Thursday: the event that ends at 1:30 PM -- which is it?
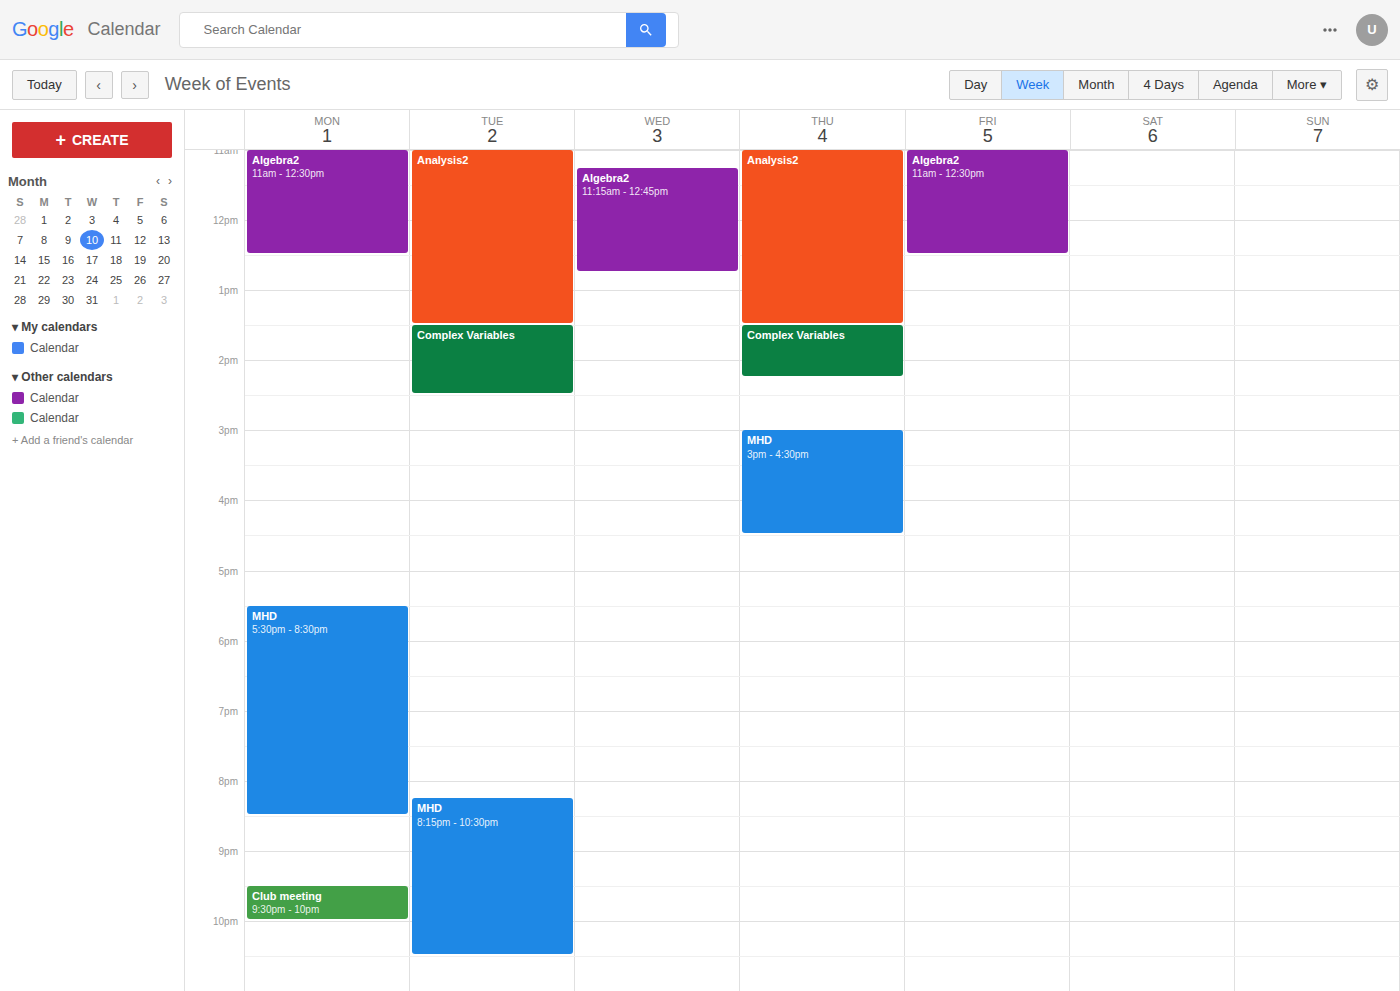
"Analysis2"